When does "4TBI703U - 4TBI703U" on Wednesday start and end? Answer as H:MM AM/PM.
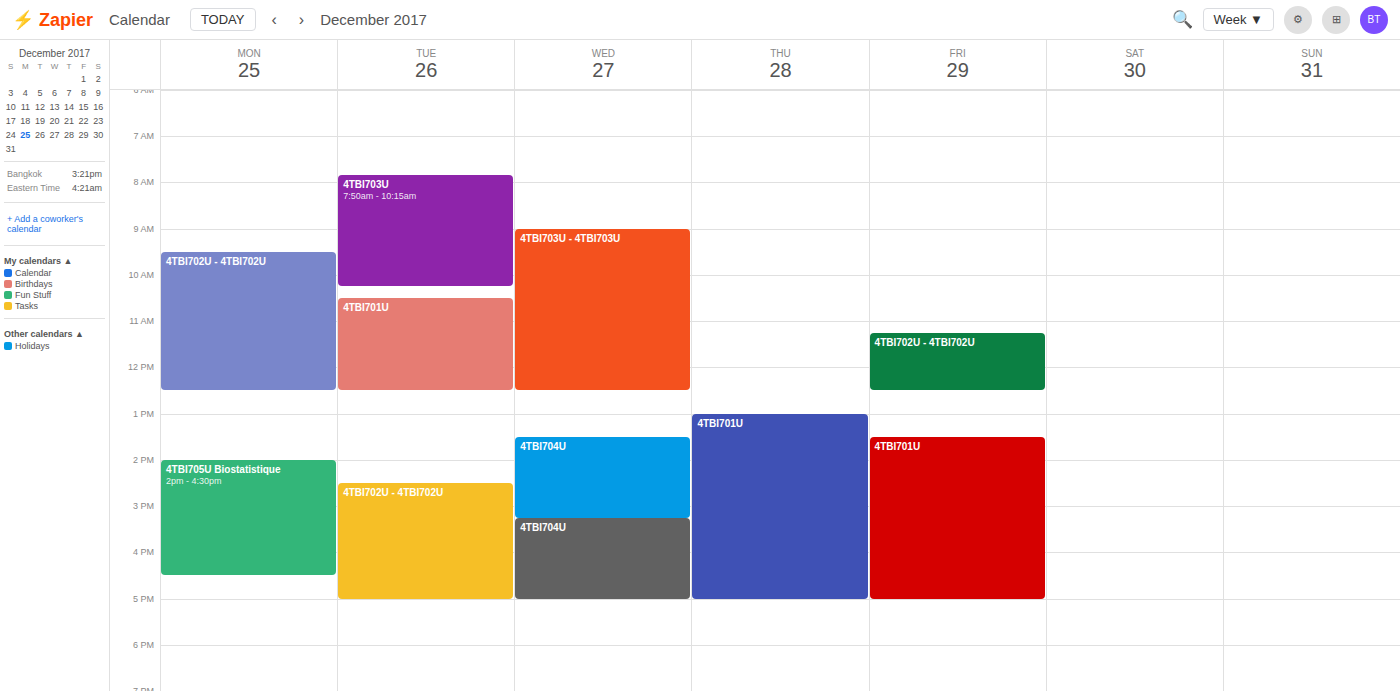
9:00 AM to 12:30 PM